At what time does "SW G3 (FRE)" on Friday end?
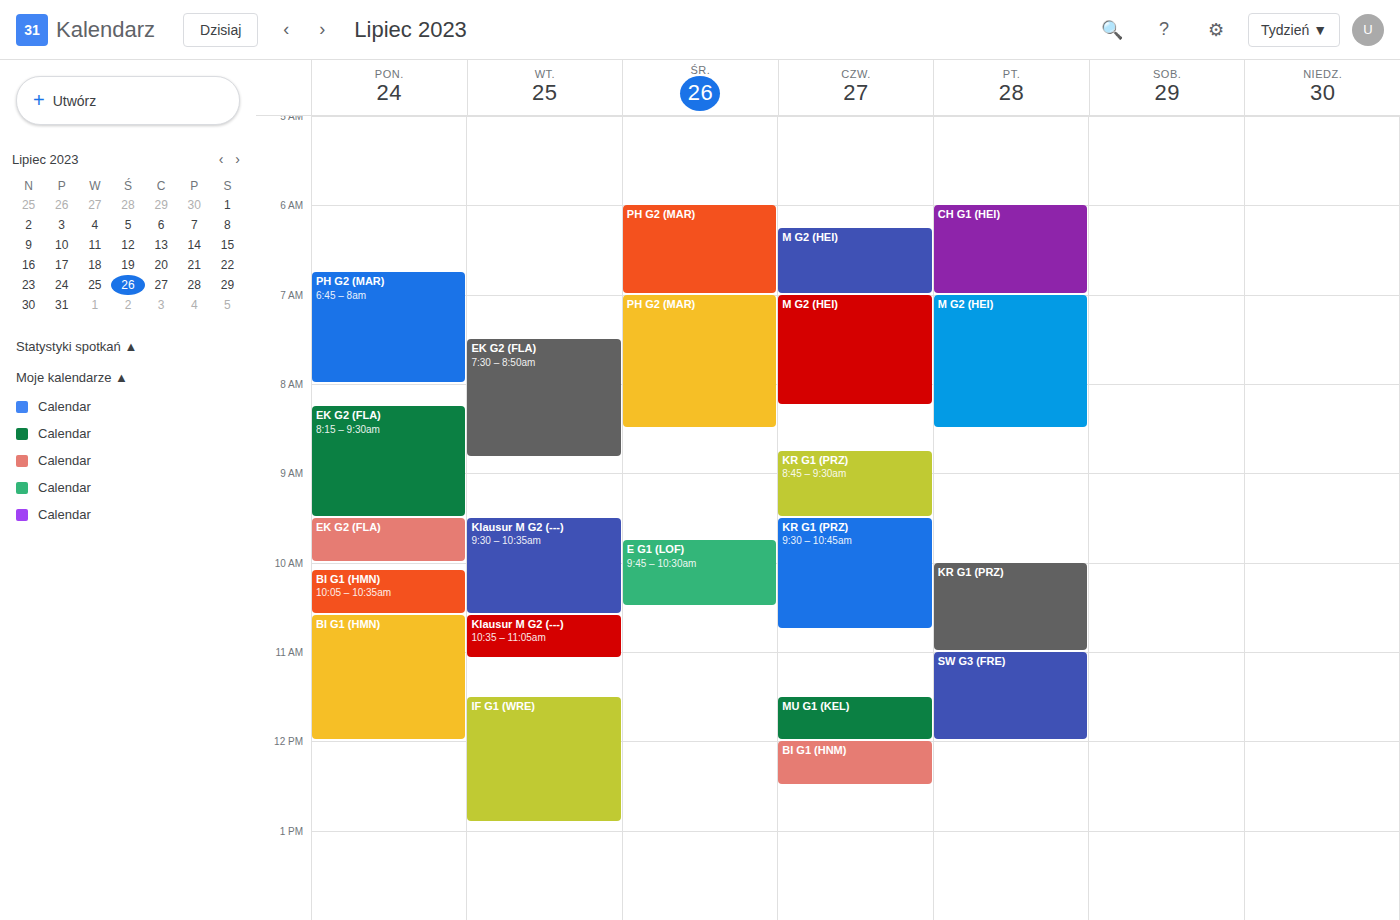
12:00 PM